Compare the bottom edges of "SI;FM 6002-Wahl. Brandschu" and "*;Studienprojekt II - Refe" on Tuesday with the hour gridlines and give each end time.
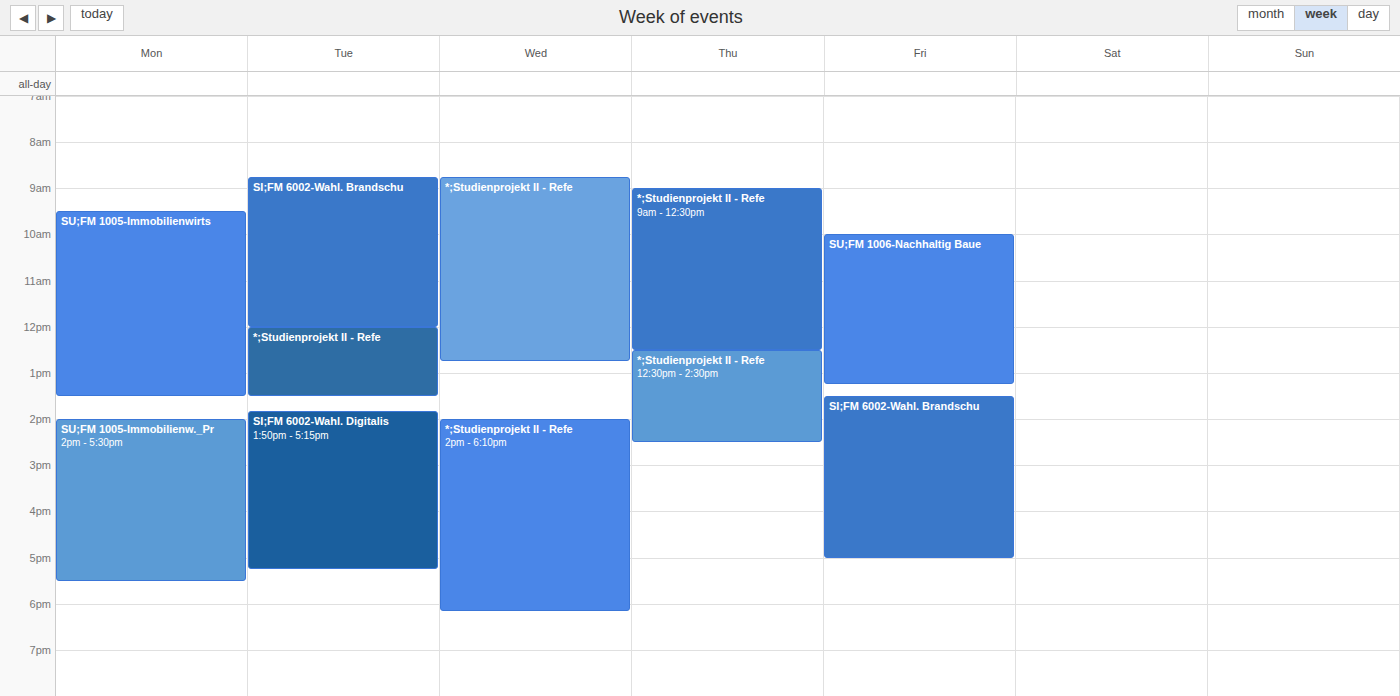
"SI;FM 6002-Wahl. Brandschu": 12:00 PM, exactly on the 12 PM line. "*;Studienprojekt II - Refe": 1:30 PM, halfway between the 1 PM and 2 PM lines.